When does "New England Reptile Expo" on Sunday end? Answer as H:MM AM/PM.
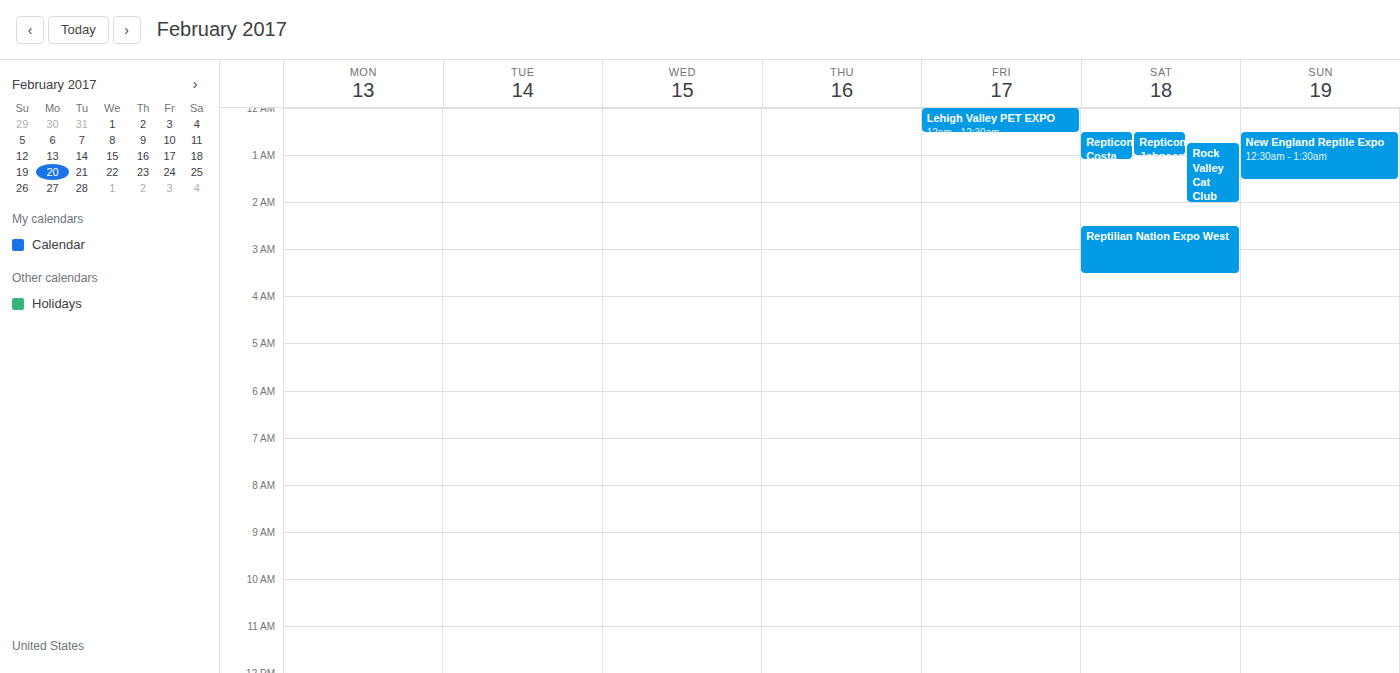
1:30 AM